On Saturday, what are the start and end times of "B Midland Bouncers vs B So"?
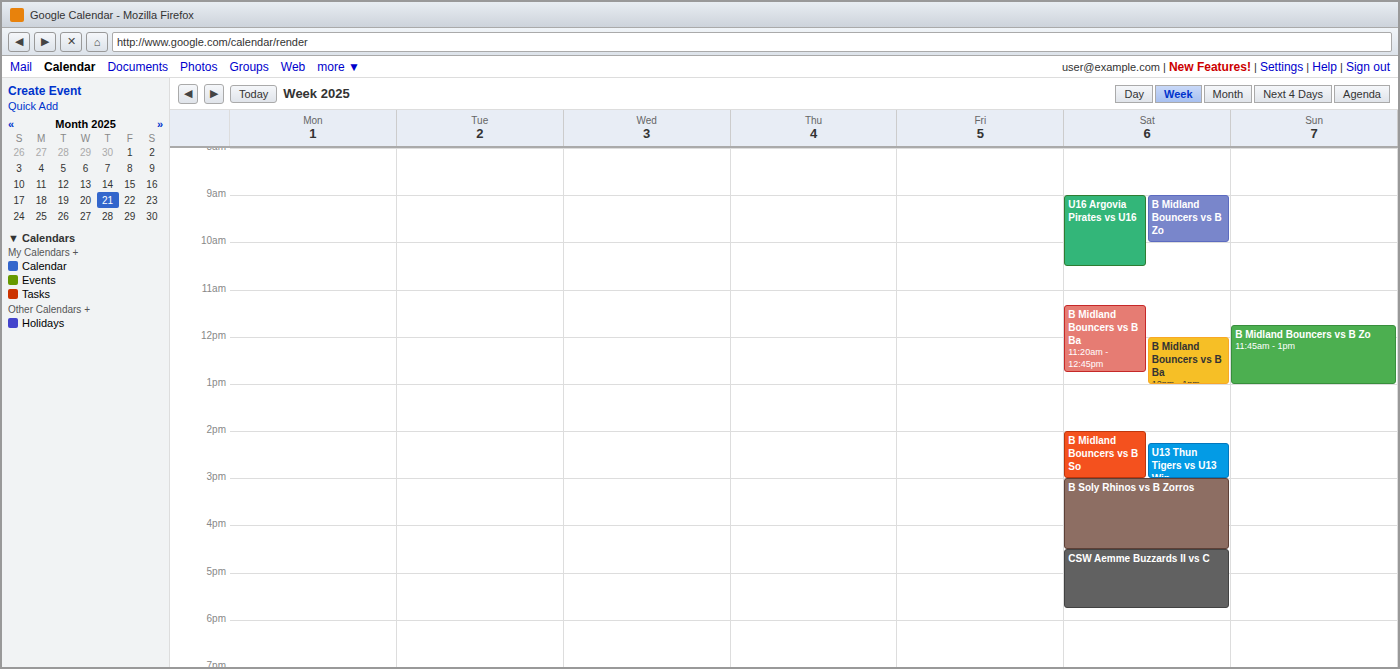
2:00 PM to 3:00 PM